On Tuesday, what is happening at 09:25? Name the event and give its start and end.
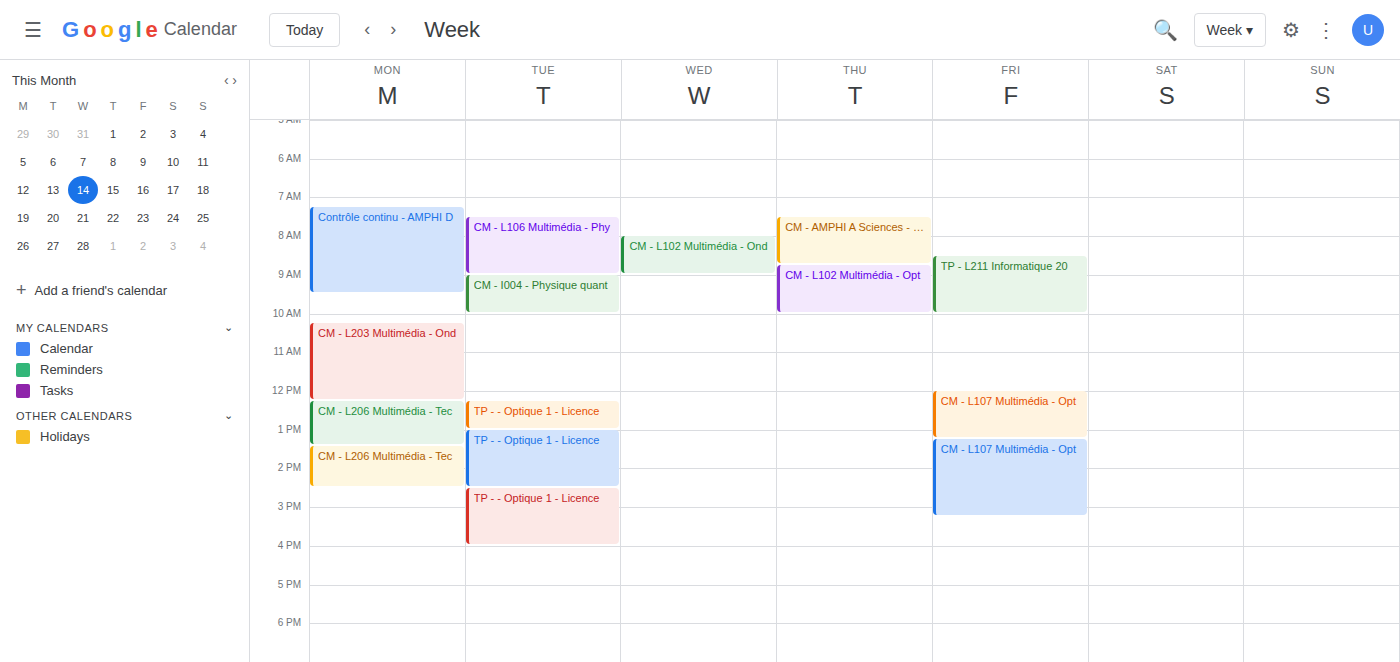
"CM - I004 - Physique quant", 09:00 to 10:00